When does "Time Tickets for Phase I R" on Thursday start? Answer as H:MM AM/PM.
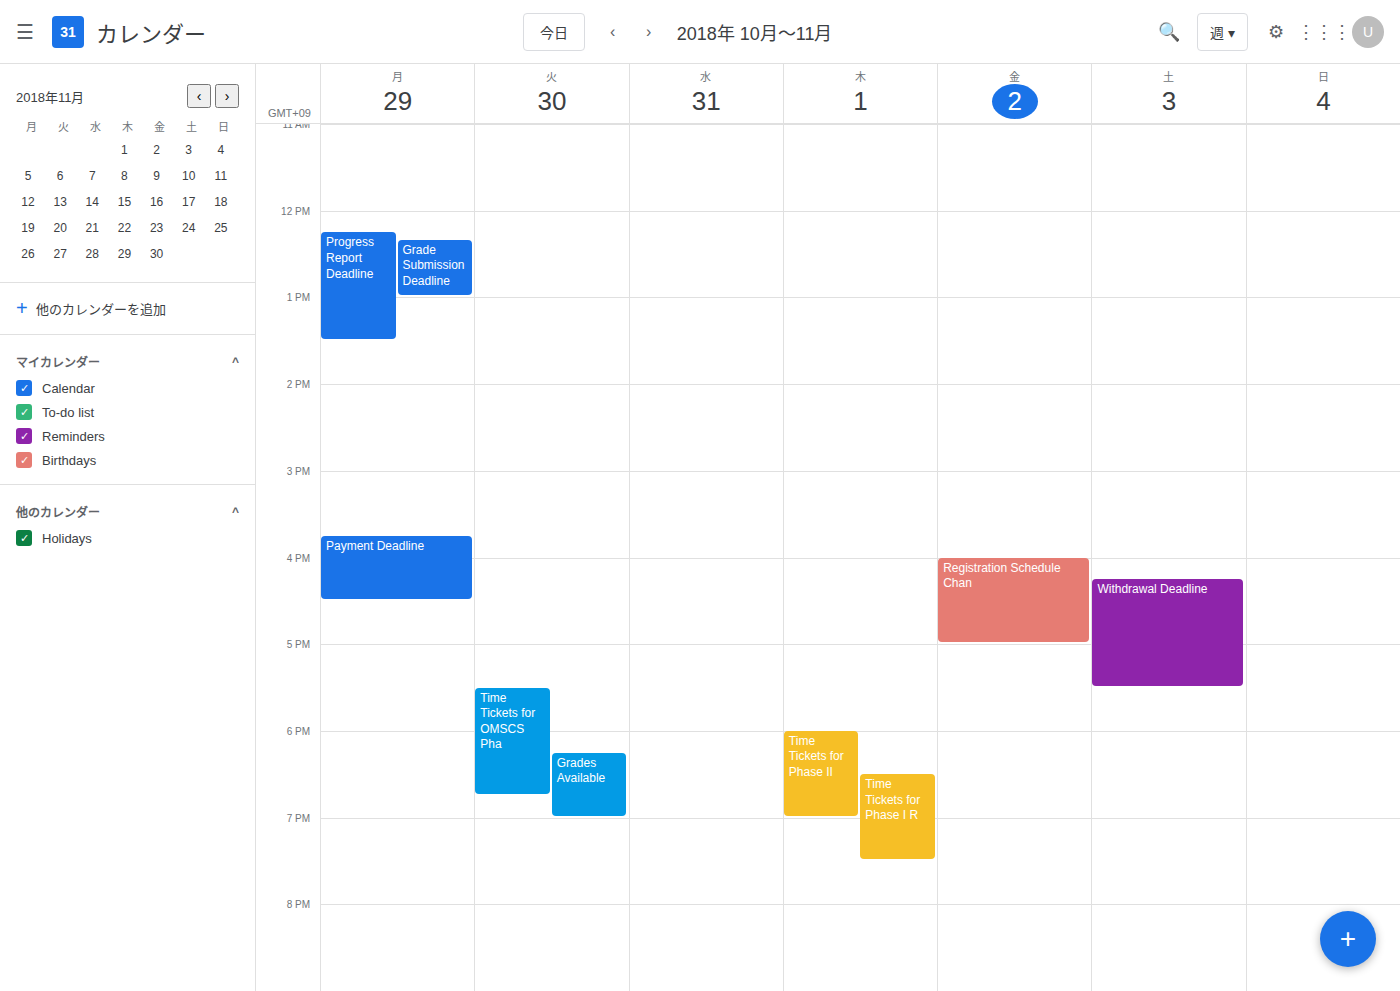
6:30 PM